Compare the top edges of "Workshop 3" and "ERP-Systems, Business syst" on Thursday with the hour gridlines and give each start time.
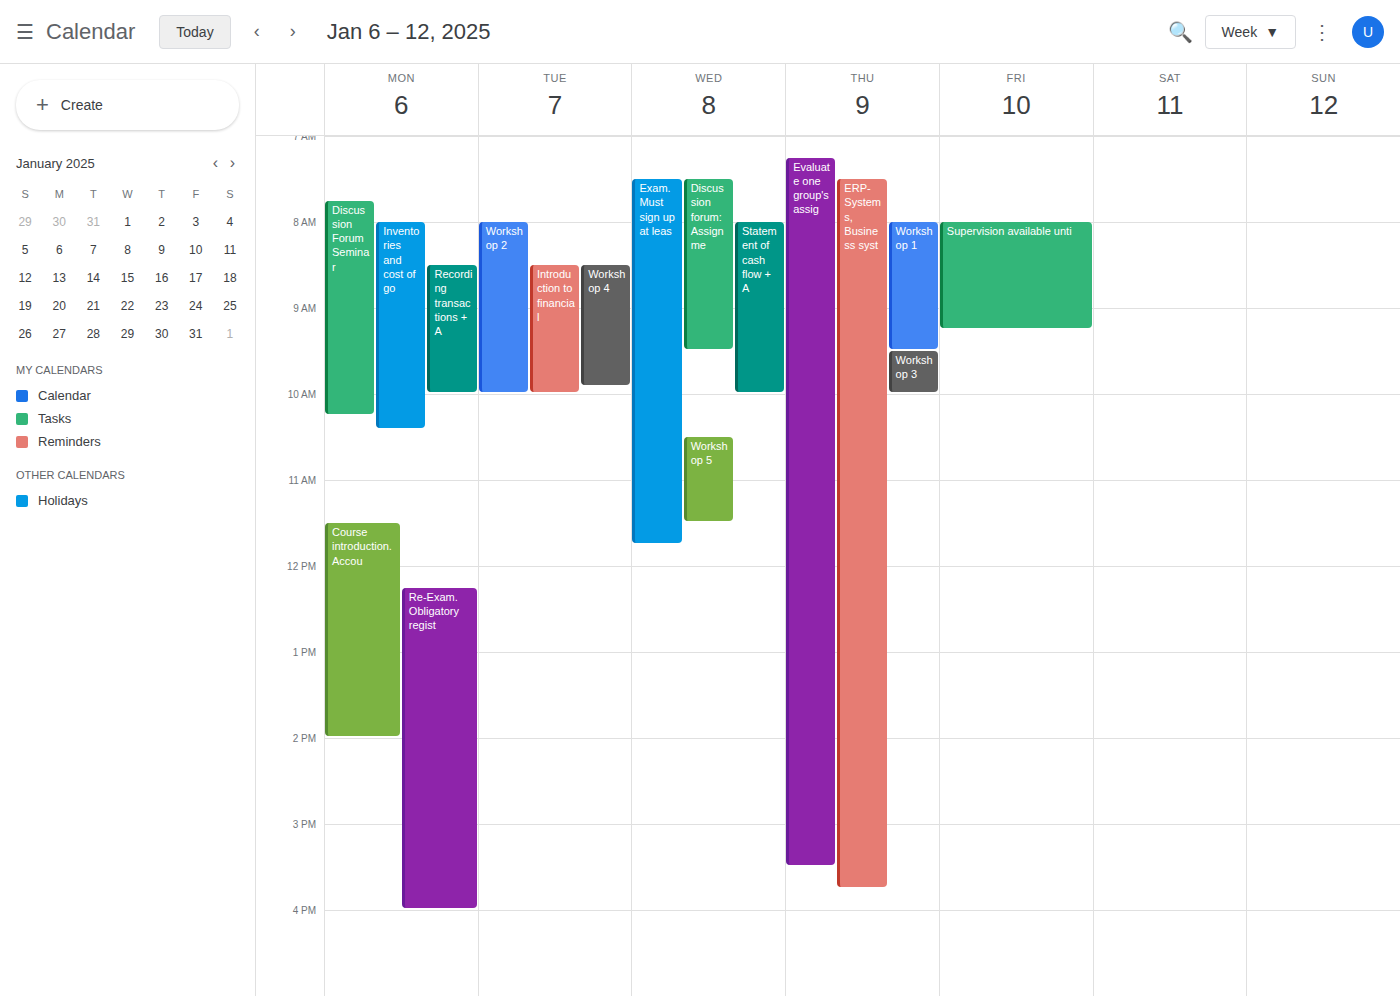
"Workshop 3": 9:30 AM, halfway between the 9 AM and 10 AM lines. "ERP-Systems, Business syst": 7:30 AM, halfway between the 7 AM and 8 AM lines.